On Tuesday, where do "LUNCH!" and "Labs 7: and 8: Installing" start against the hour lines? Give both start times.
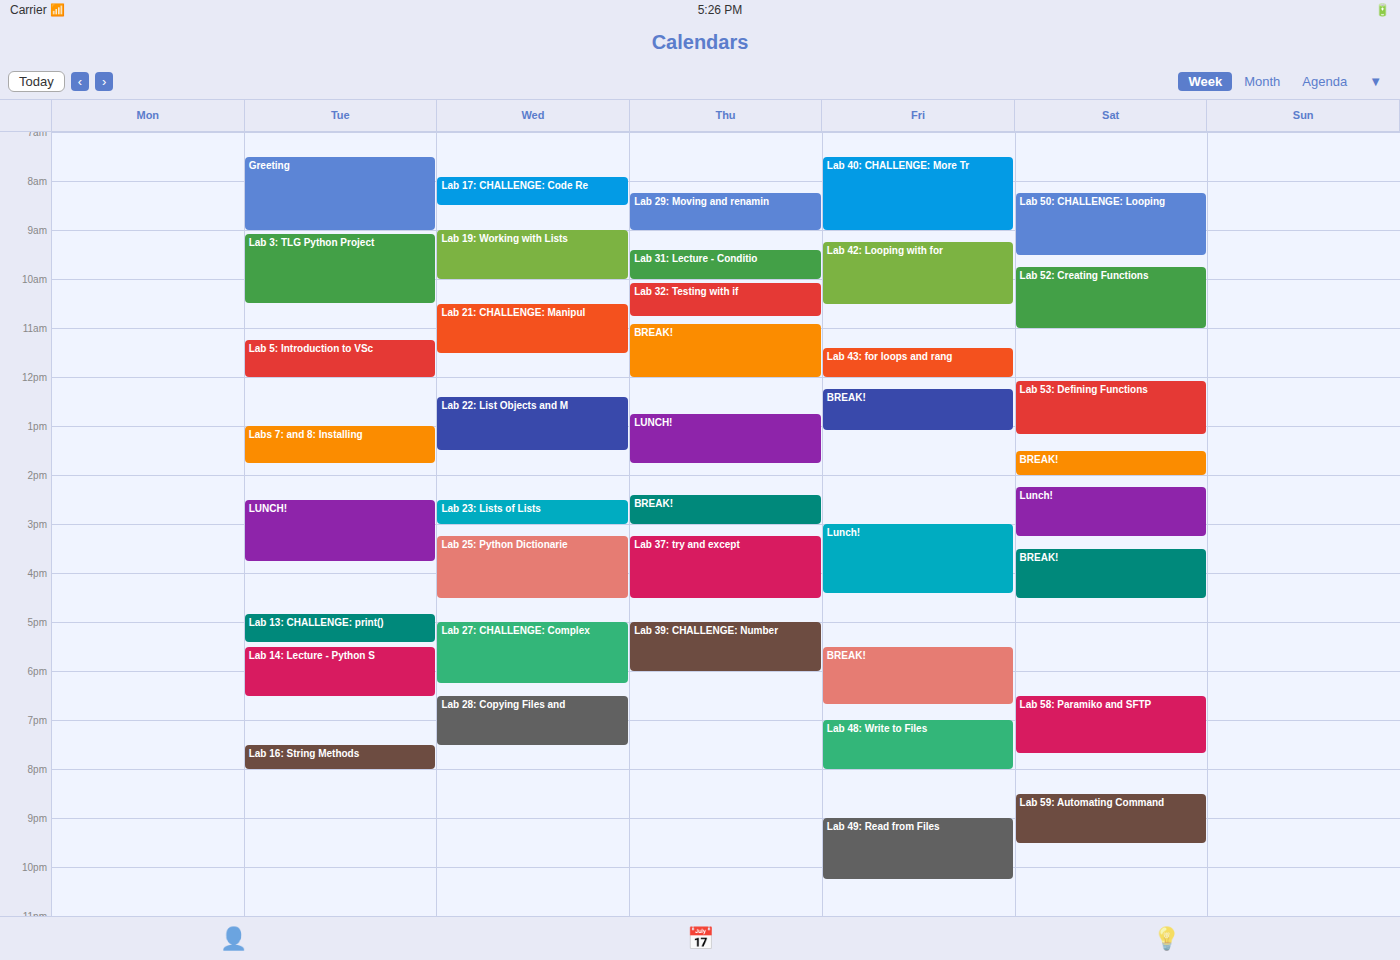
"LUNCH!": 2:30 PM, halfway between the 2 PM and 3 PM lines. "Labs 7: and 8: Installing": 1:00 PM, exactly on the 1 PM line.